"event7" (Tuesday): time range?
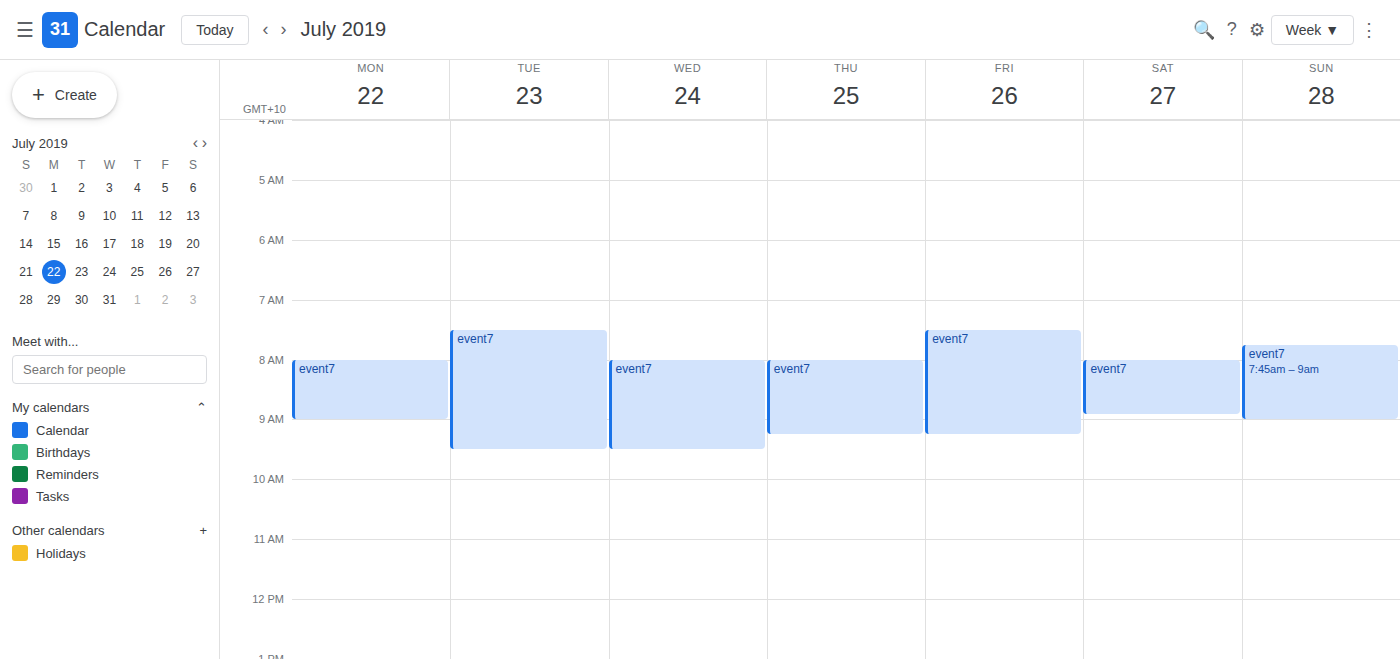
7:30 AM to 9:30 AM